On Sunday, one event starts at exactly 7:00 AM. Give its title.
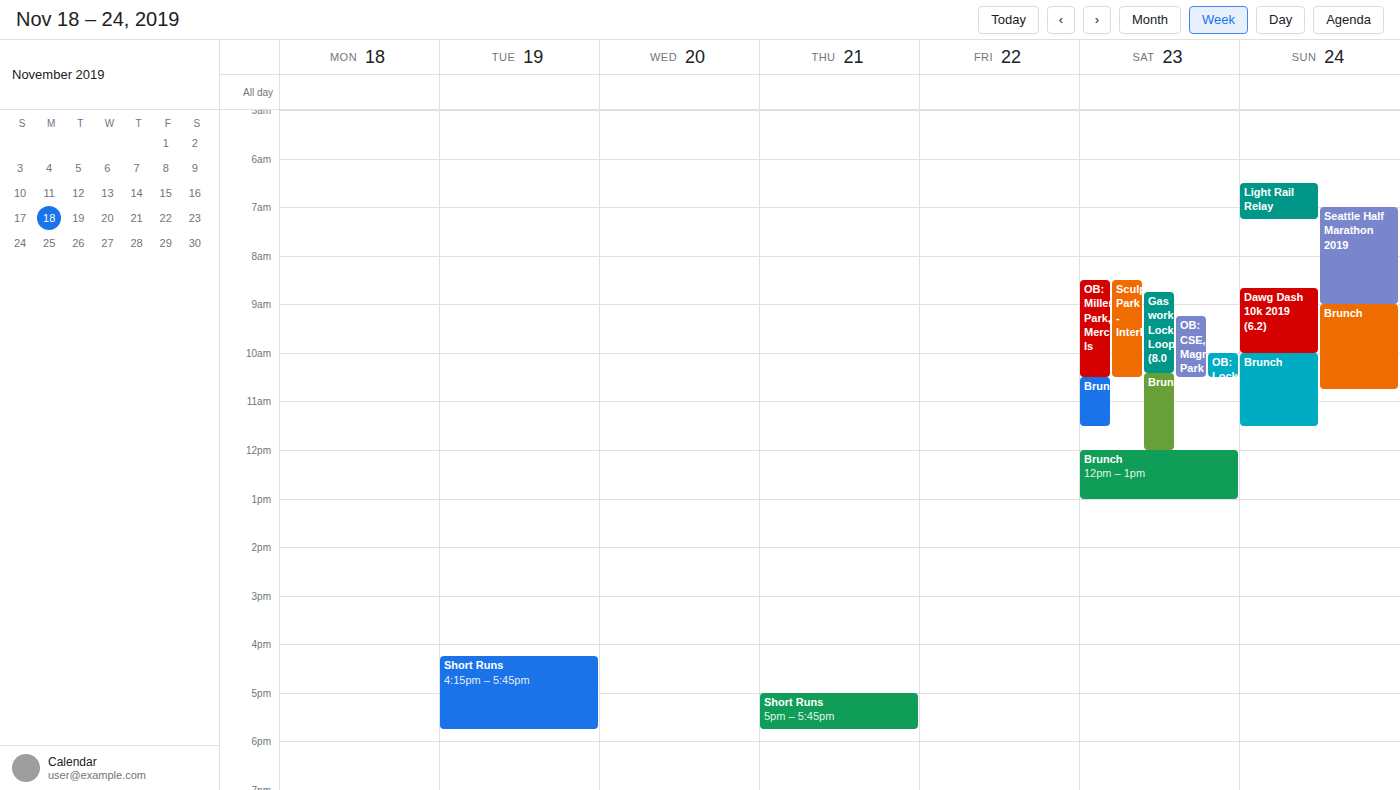
"Seattle Half Marathon 2019"